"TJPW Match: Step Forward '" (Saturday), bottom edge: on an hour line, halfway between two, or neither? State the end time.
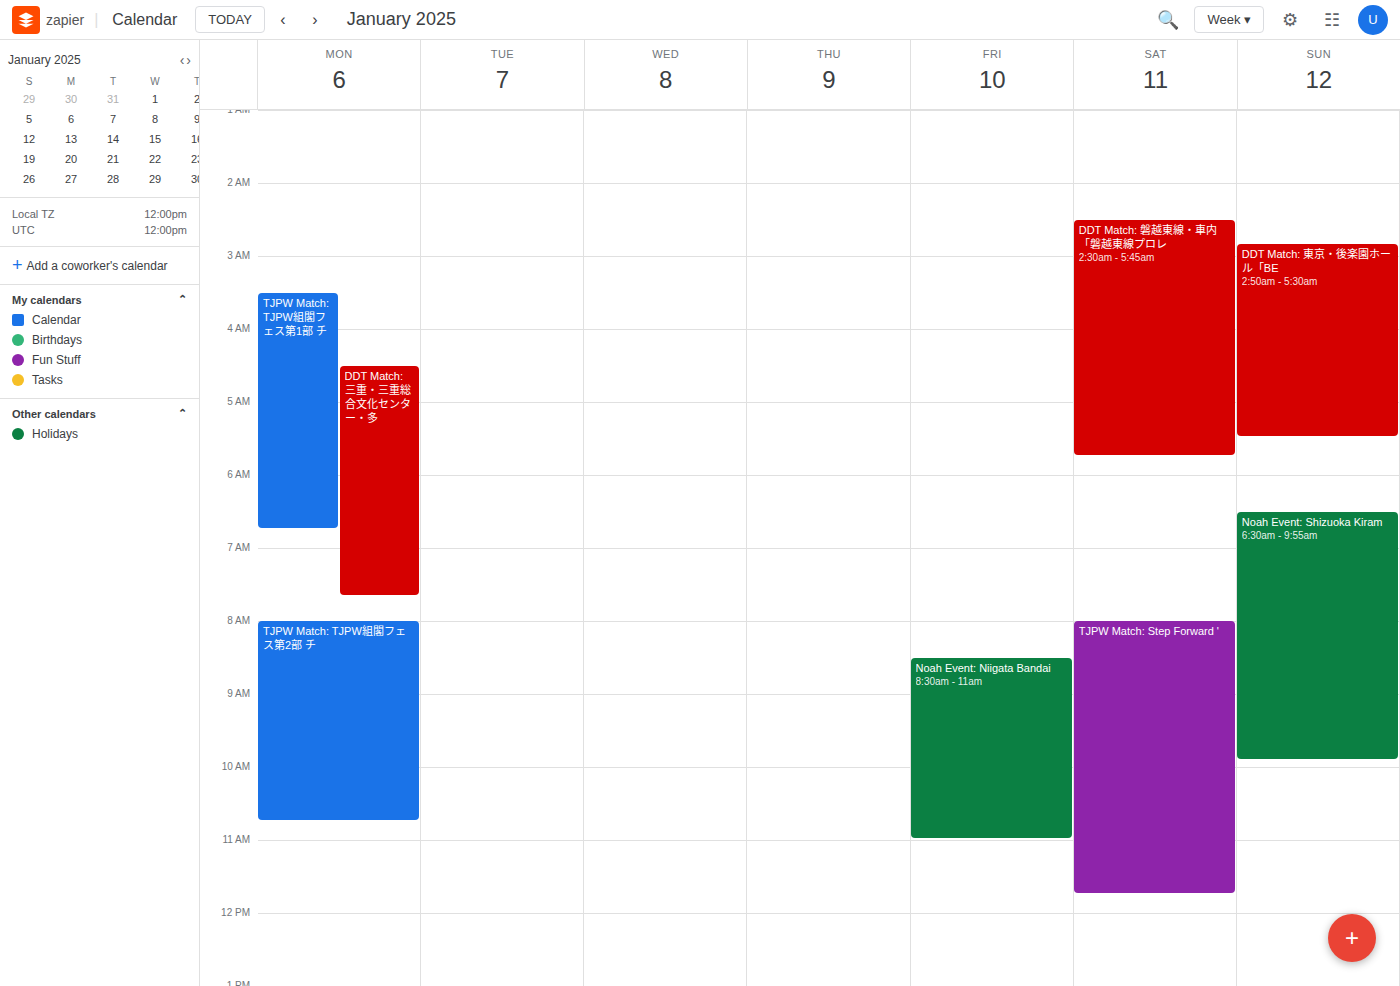
11:45 AM -- neither: three quarters of the way from the 11 AM line to the 12 PM line.